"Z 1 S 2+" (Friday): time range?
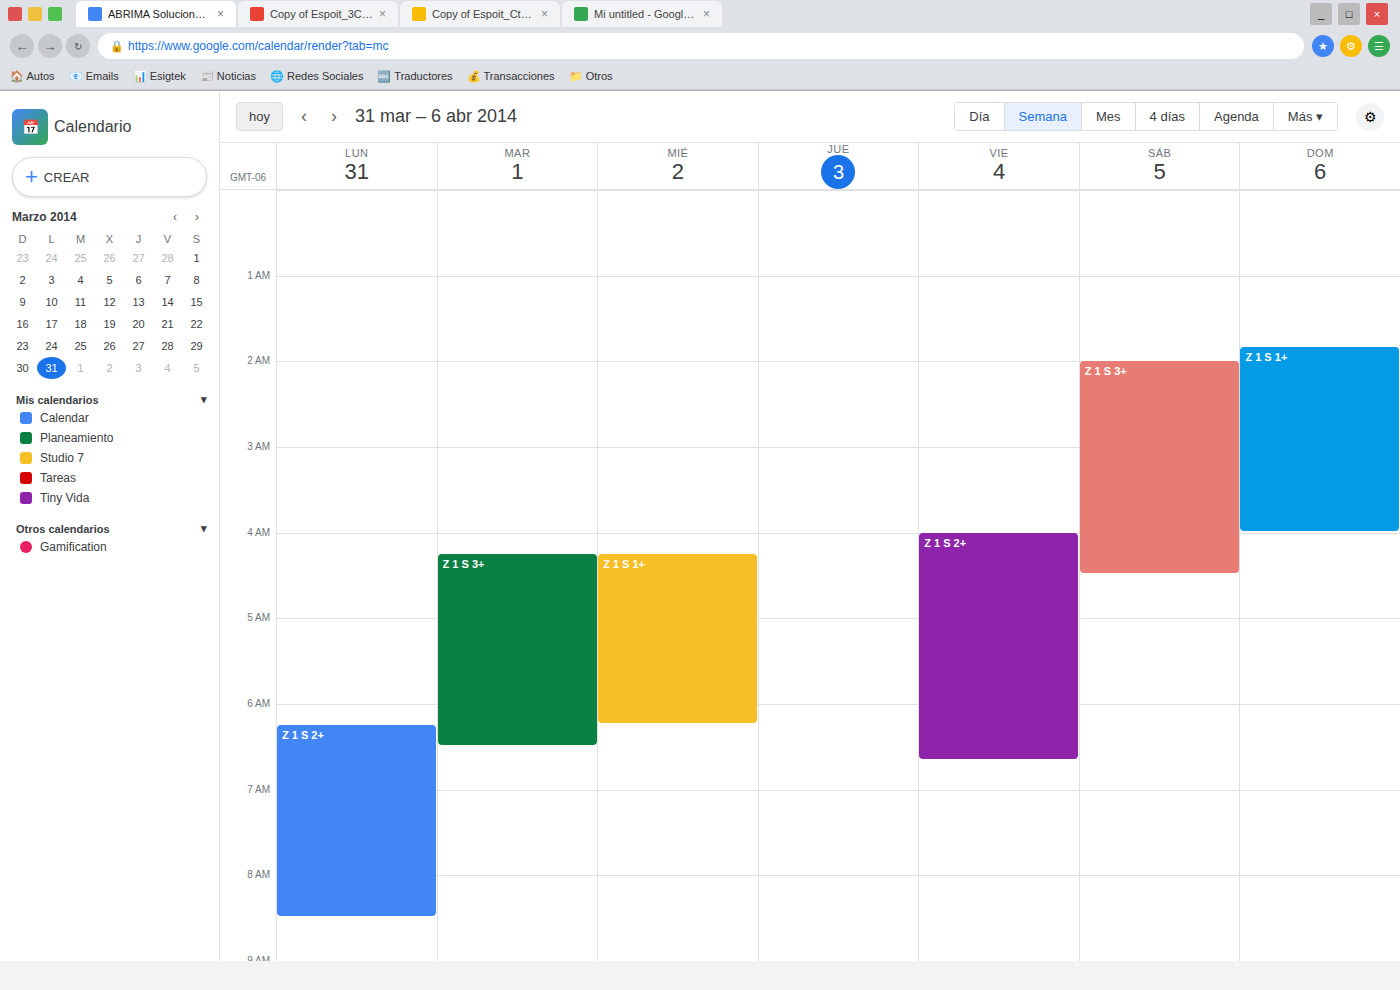
4:00 AM to 6:40 AM